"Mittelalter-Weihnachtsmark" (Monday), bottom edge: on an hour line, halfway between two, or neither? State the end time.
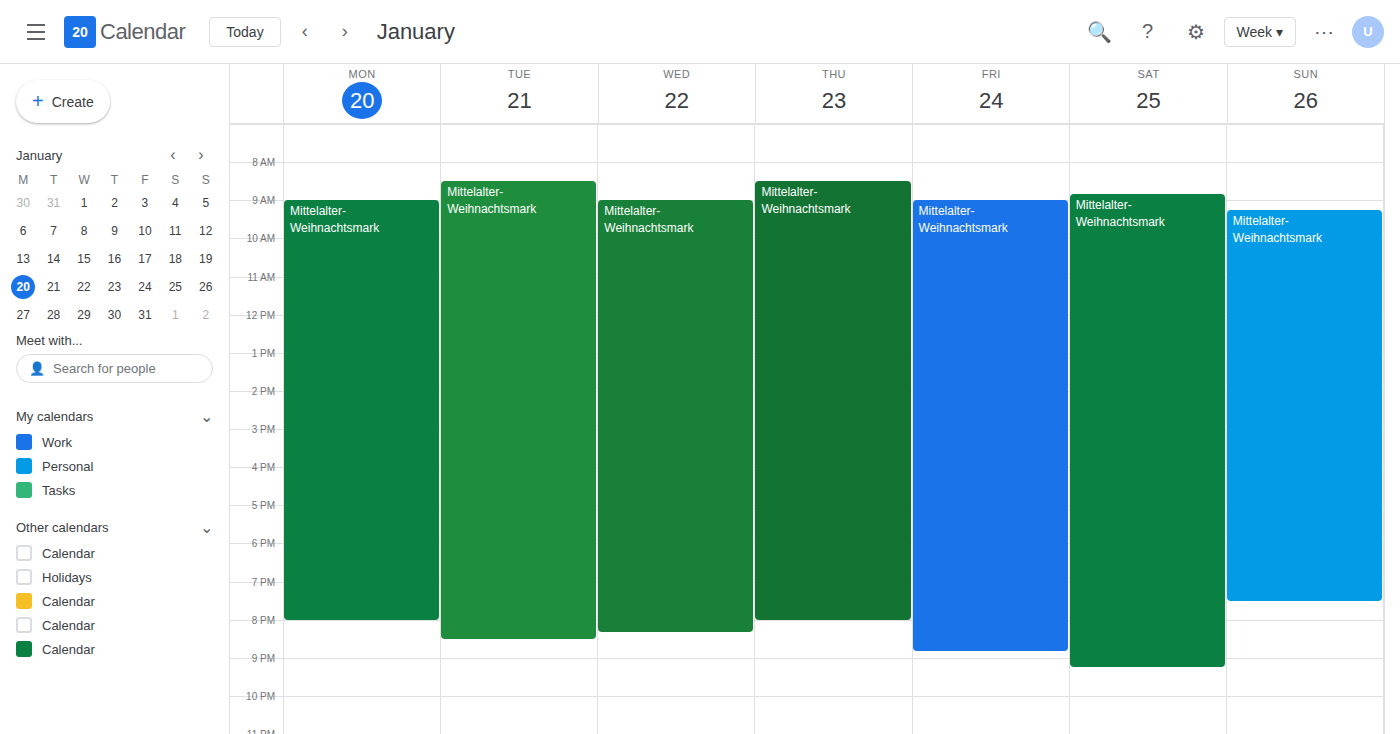
8:00 PM -- exactly on the 8 PM line.